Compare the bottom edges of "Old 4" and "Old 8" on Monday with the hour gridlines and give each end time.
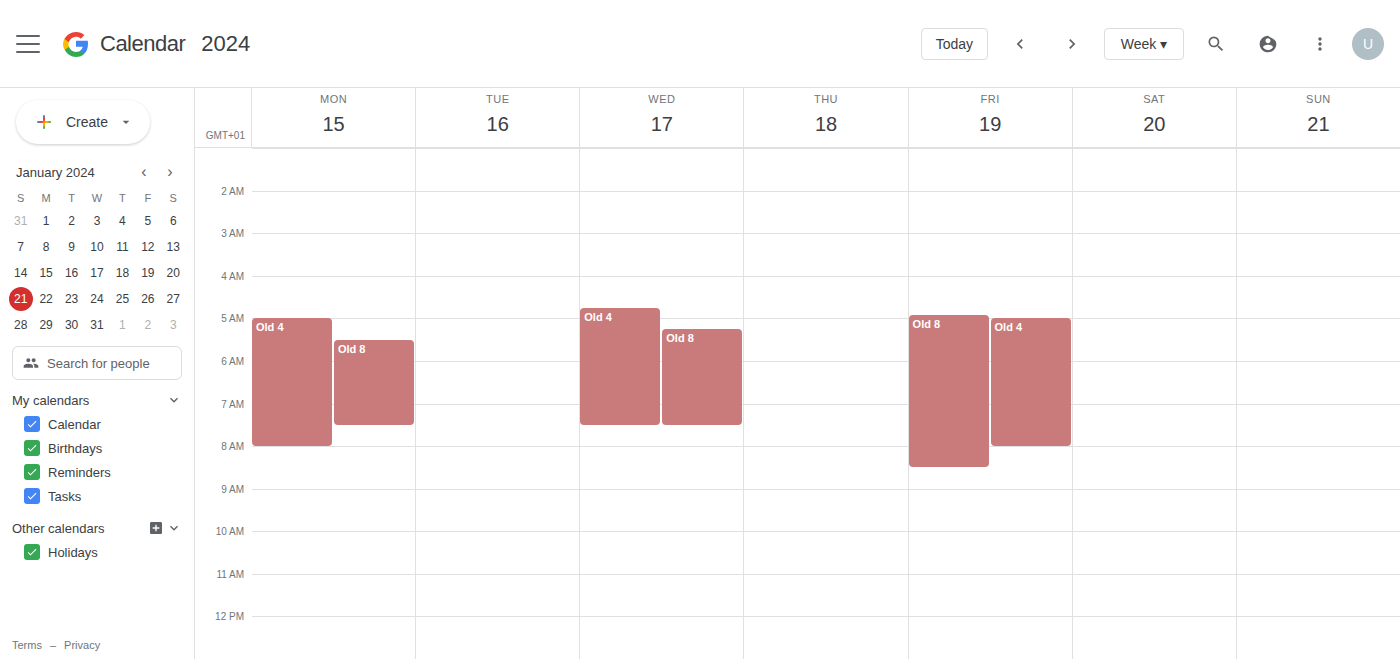
"Old 4": 8:00 AM, exactly on the 8 AM line. "Old 8": 7:30 AM, halfway between the 7 AM and 8 AM lines.